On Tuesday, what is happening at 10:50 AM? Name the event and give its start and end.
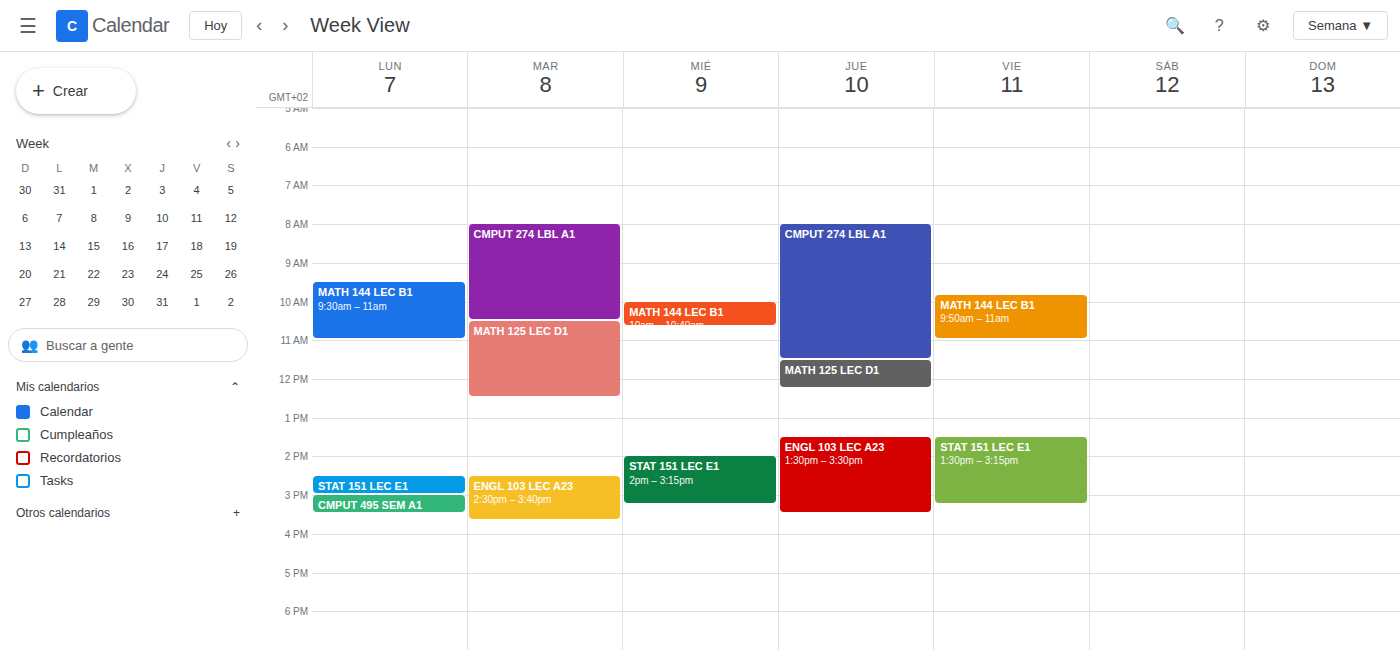
"MATH 125 LEC D1", 10:30 AM to 12:30 PM